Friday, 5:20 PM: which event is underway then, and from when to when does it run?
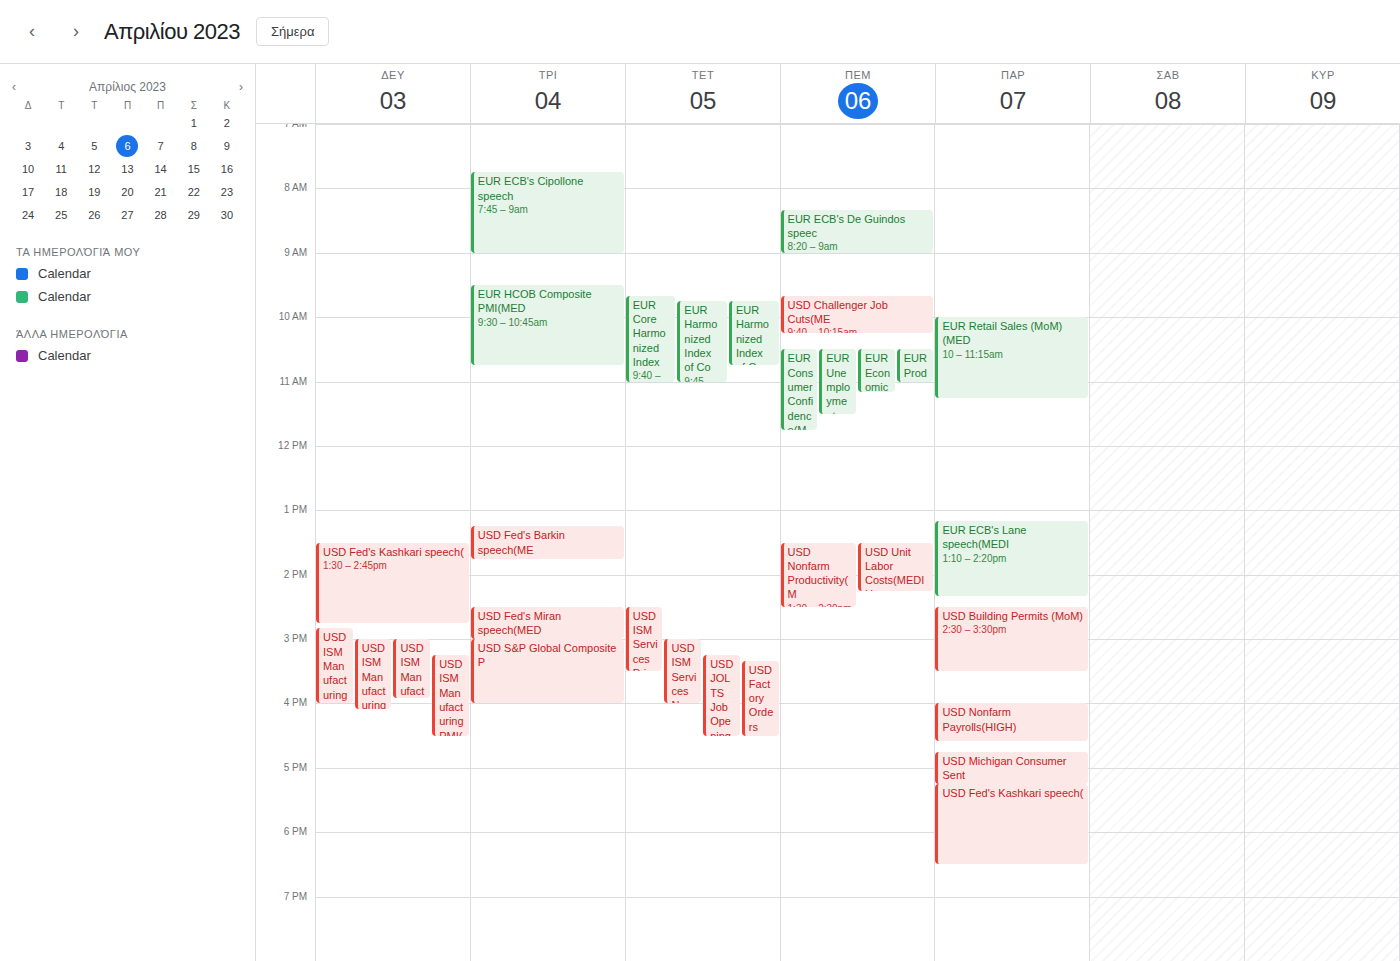
"USD Fed's Kashkari speech(", 5:15 PM to 6:30 PM